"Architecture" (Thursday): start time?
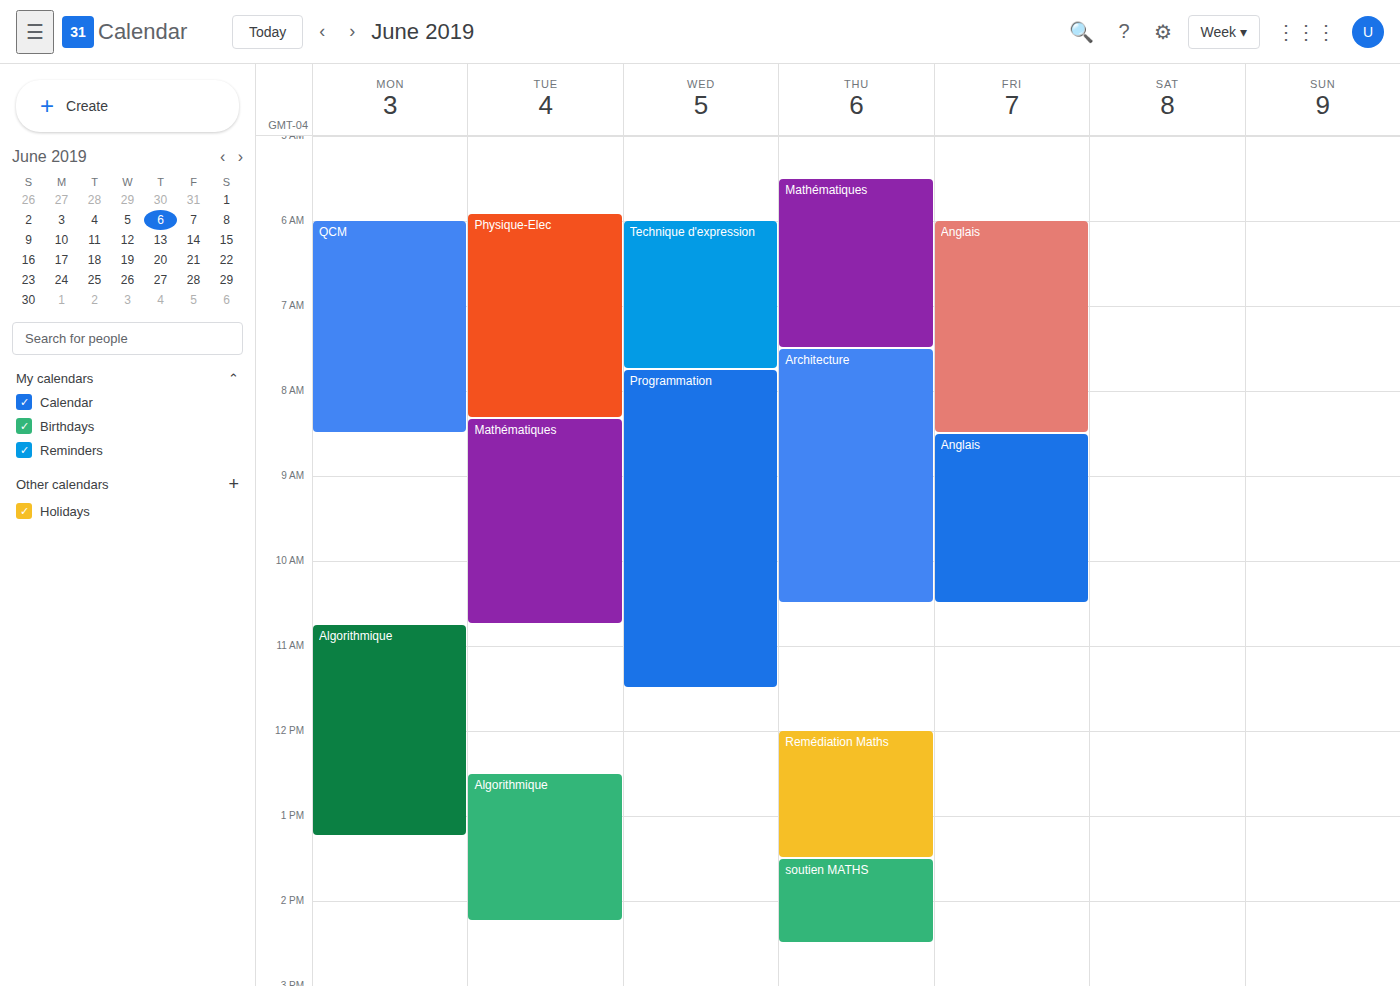
7:30 AM